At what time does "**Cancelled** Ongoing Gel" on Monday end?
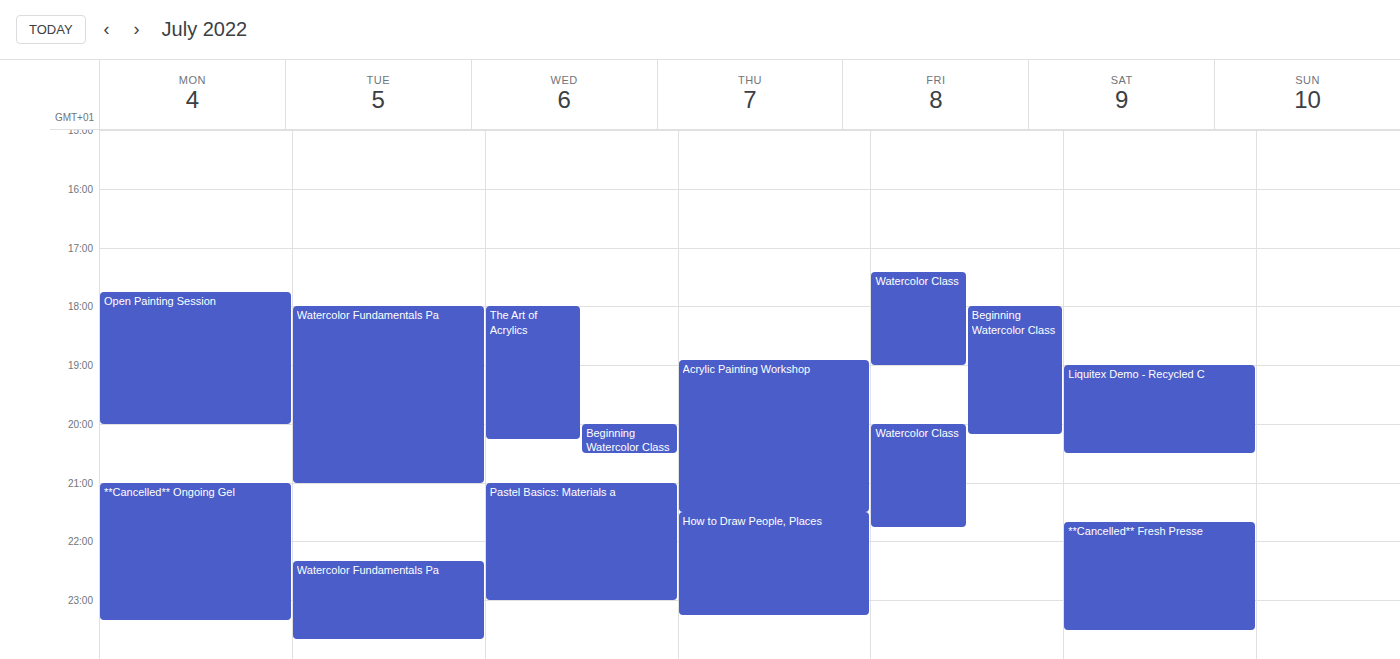
11:20 PM